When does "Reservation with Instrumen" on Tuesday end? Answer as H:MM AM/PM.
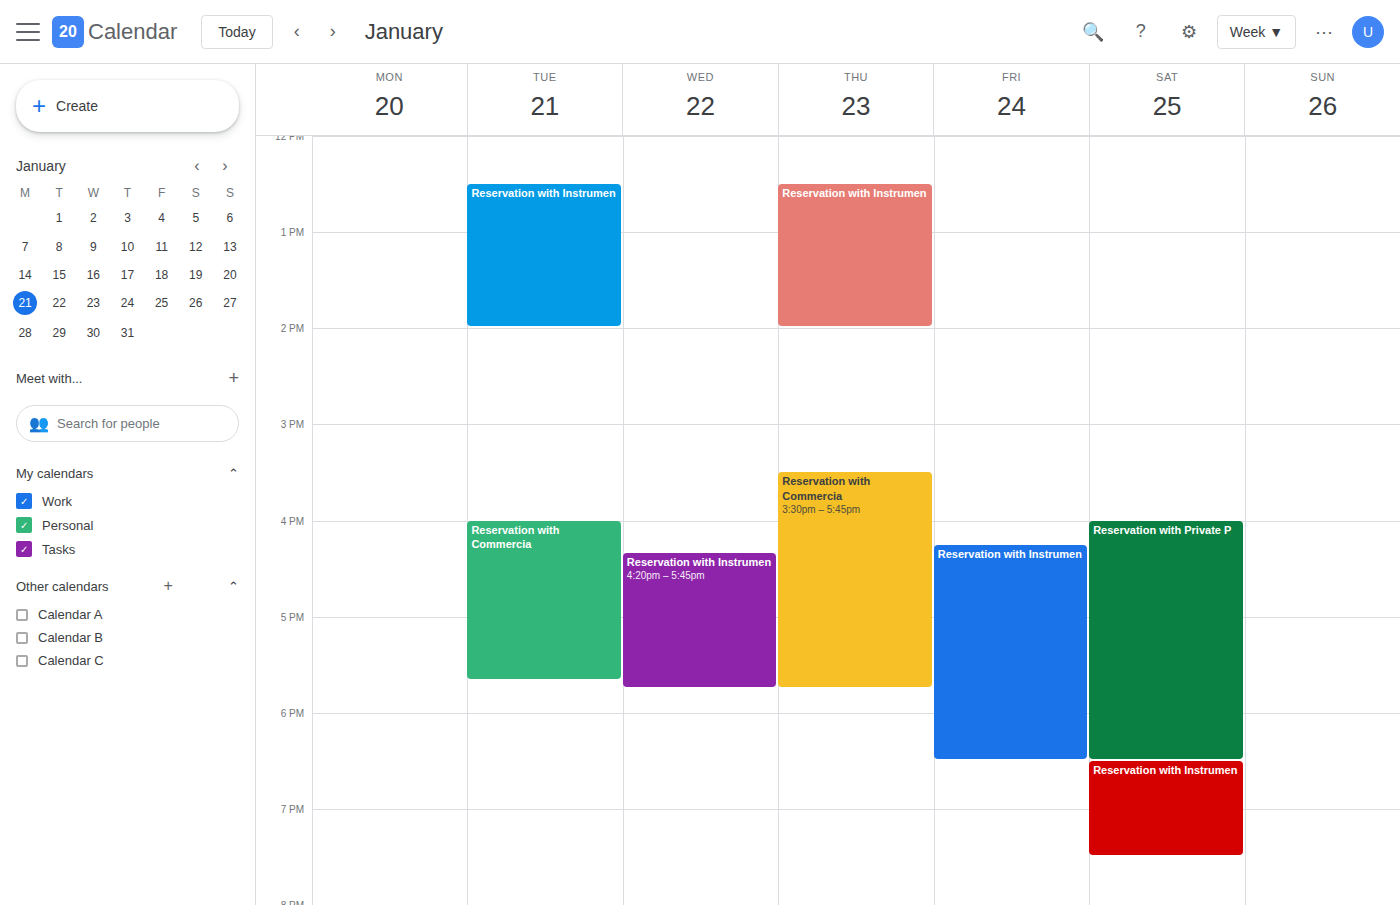
2:00 PM